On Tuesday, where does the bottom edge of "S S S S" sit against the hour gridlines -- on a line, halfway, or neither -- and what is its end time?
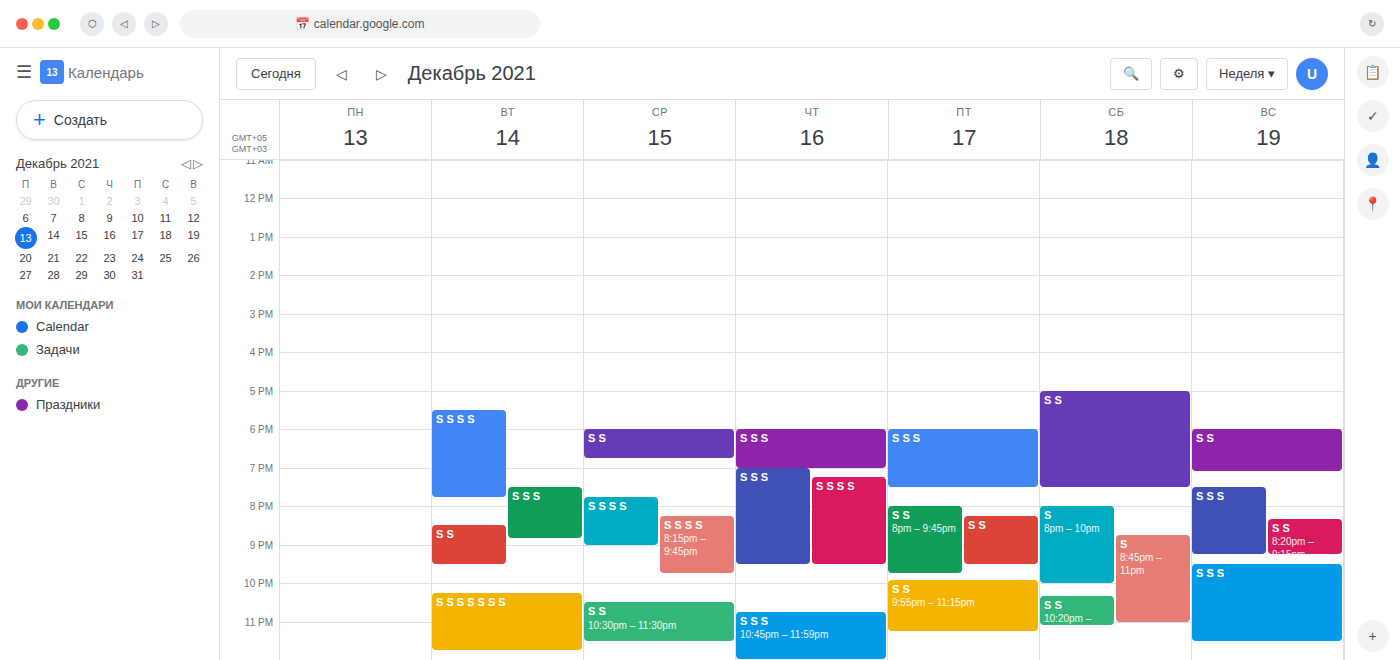
7:45 PM -- neither: three quarters of the way from the 7 PM line to the 8 PM line.